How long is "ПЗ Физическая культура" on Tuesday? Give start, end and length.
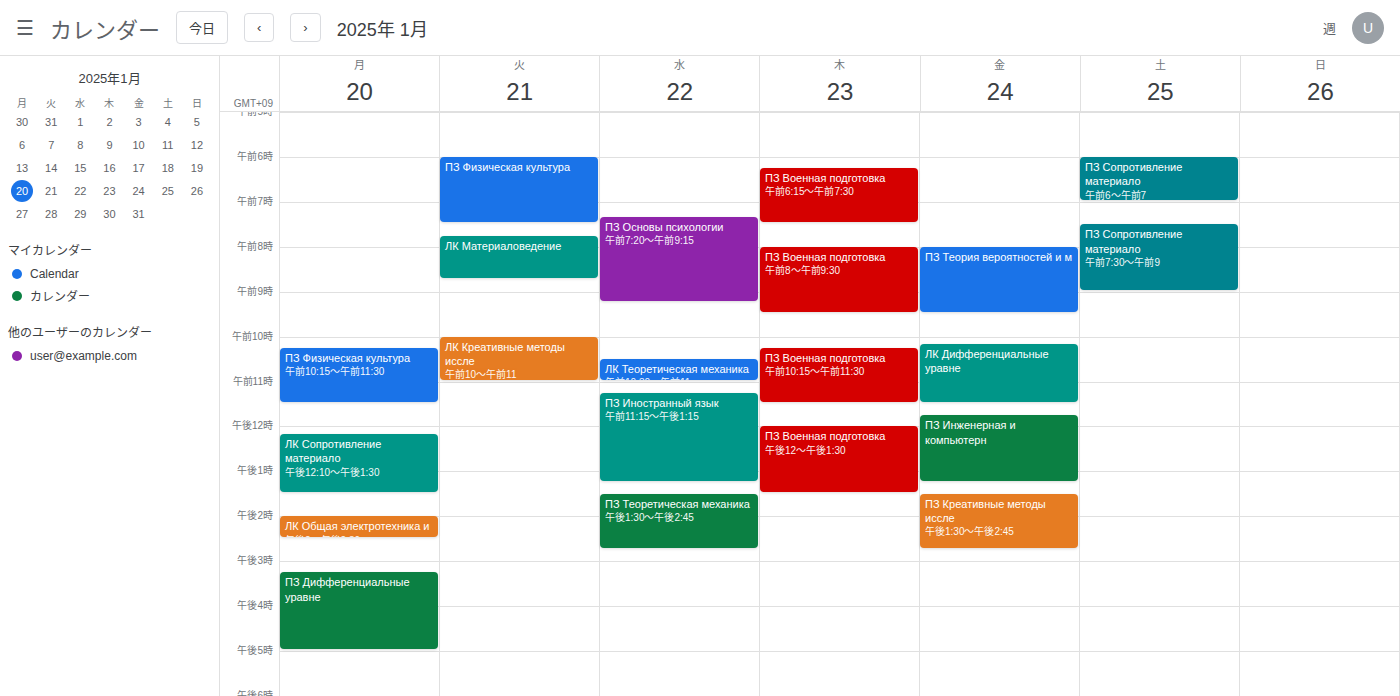
6:00 AM to 7:30 AM, 1 hour 30 minutes